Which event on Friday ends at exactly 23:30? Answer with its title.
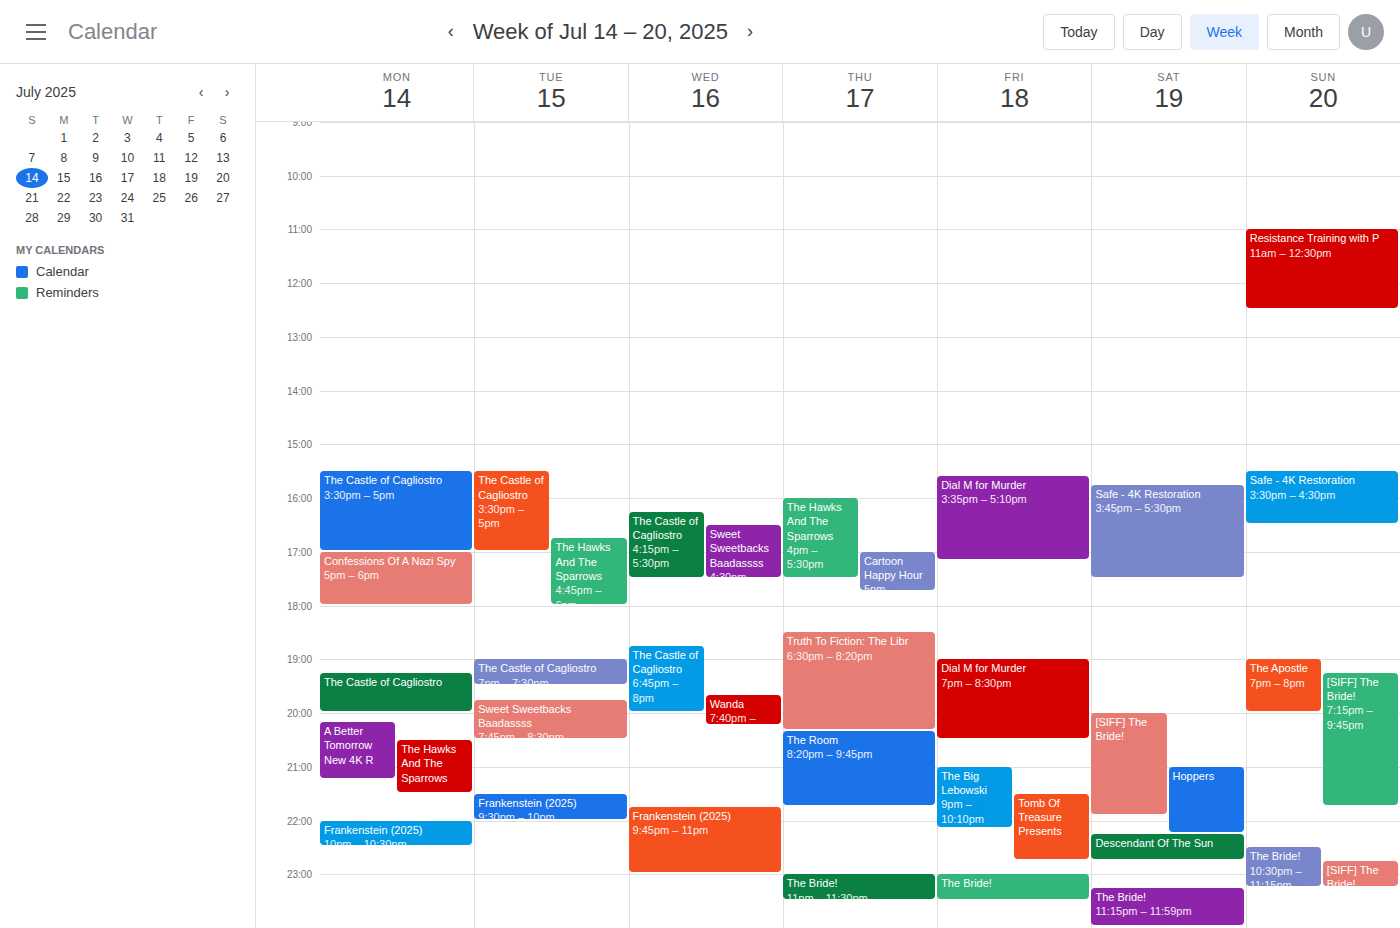
"The Bride!"